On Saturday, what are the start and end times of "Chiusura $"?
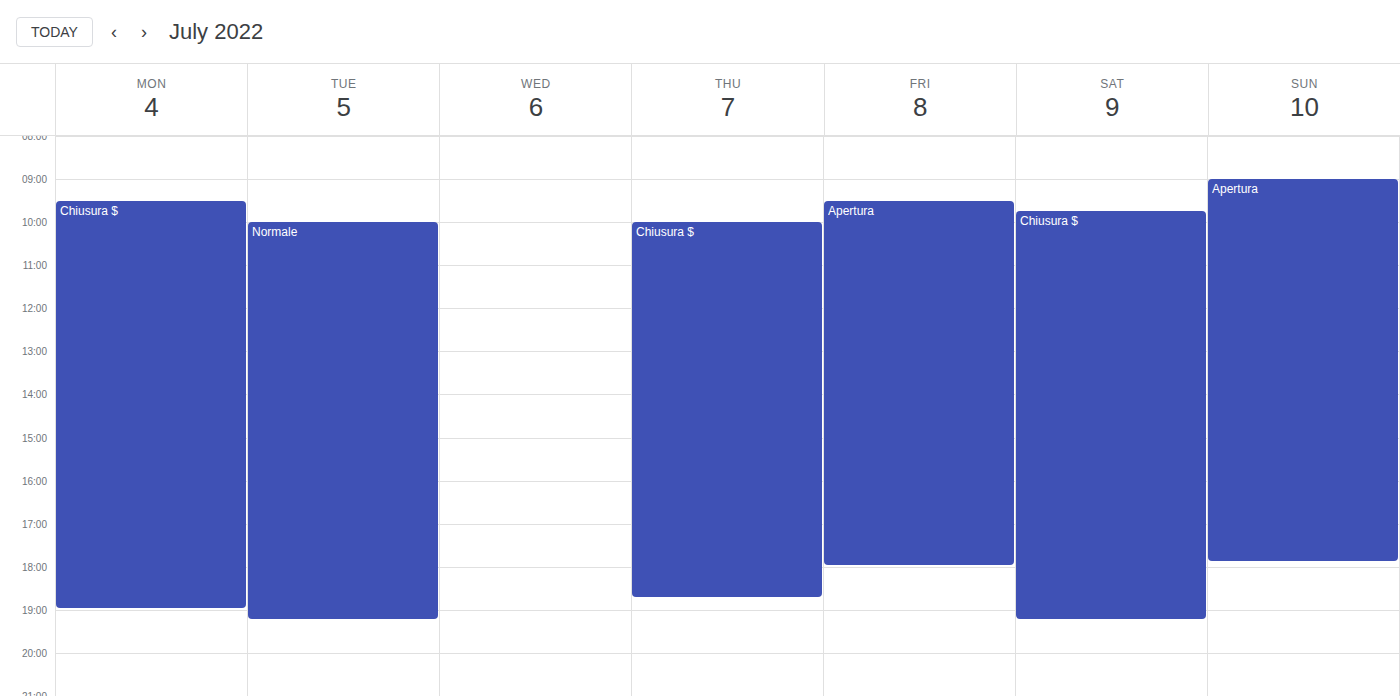
9:45 AM to 7:15 PM